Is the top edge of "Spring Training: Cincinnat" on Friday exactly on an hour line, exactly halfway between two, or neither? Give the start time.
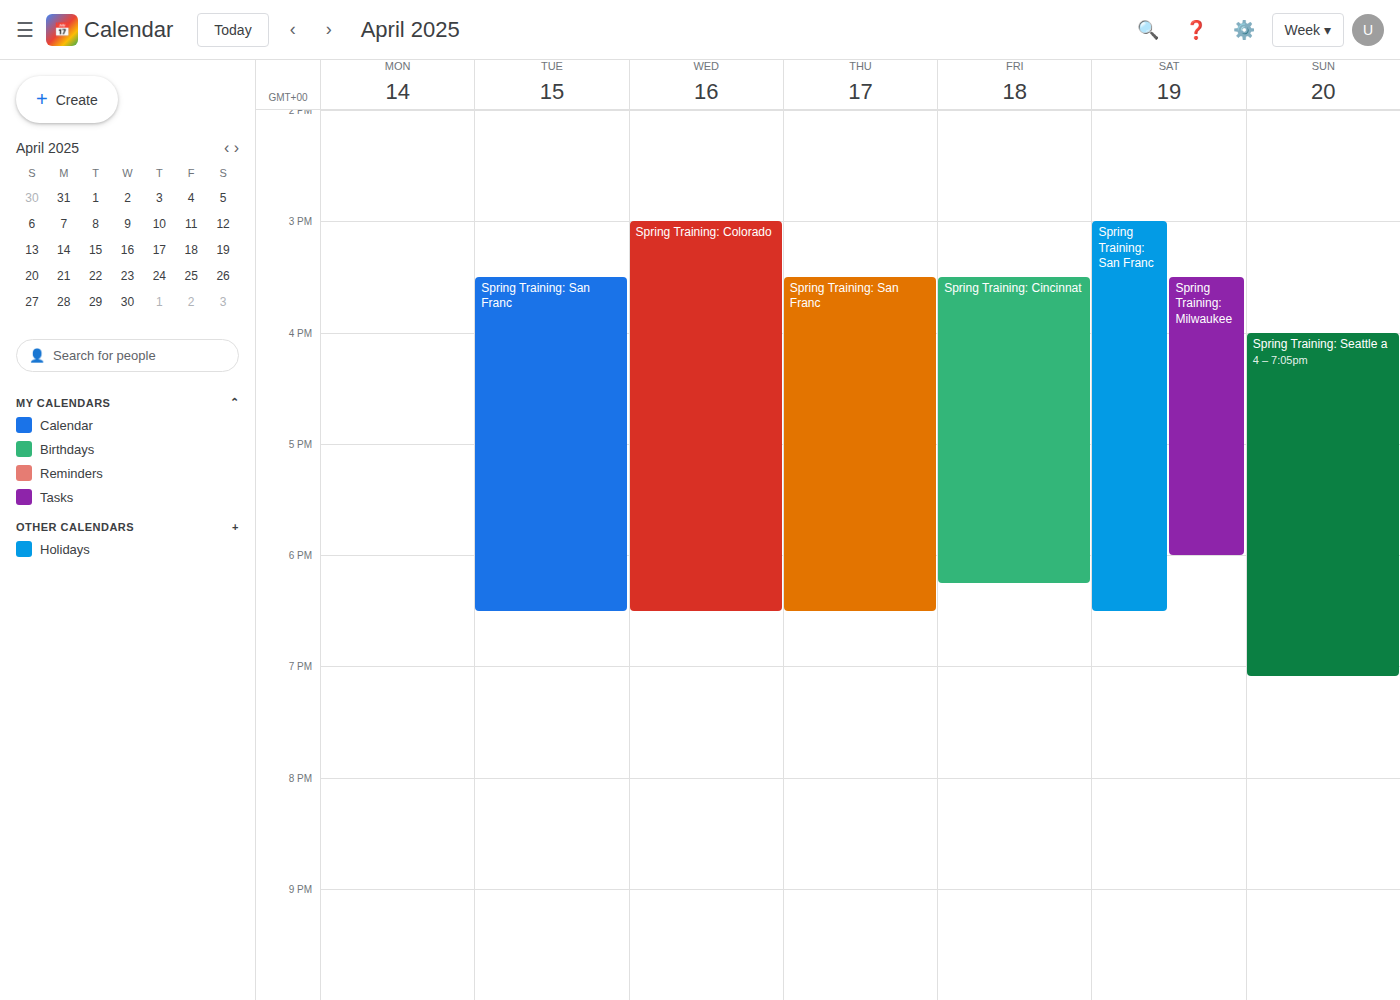
3:30 PM -- halfway between the 3 PM and 4 PM lines.